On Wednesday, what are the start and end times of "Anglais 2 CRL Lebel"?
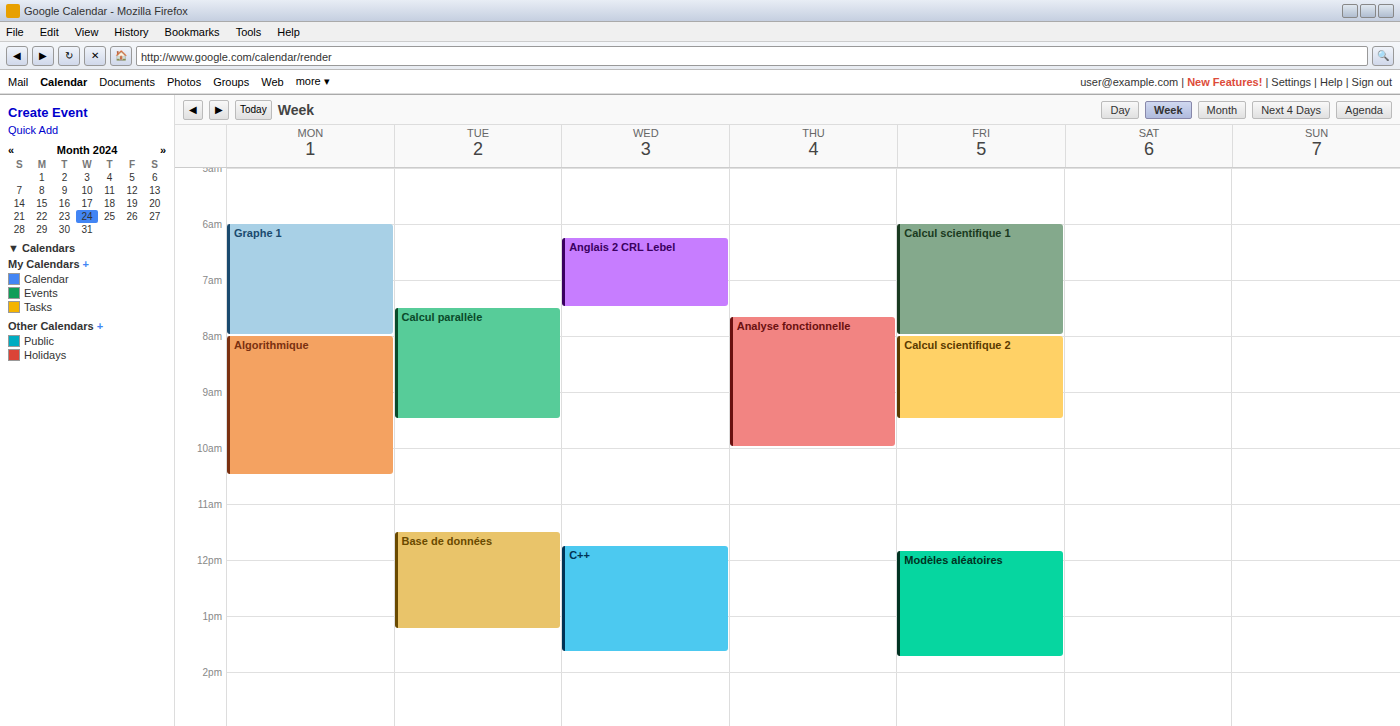
6:15 AM to 7:30 AM